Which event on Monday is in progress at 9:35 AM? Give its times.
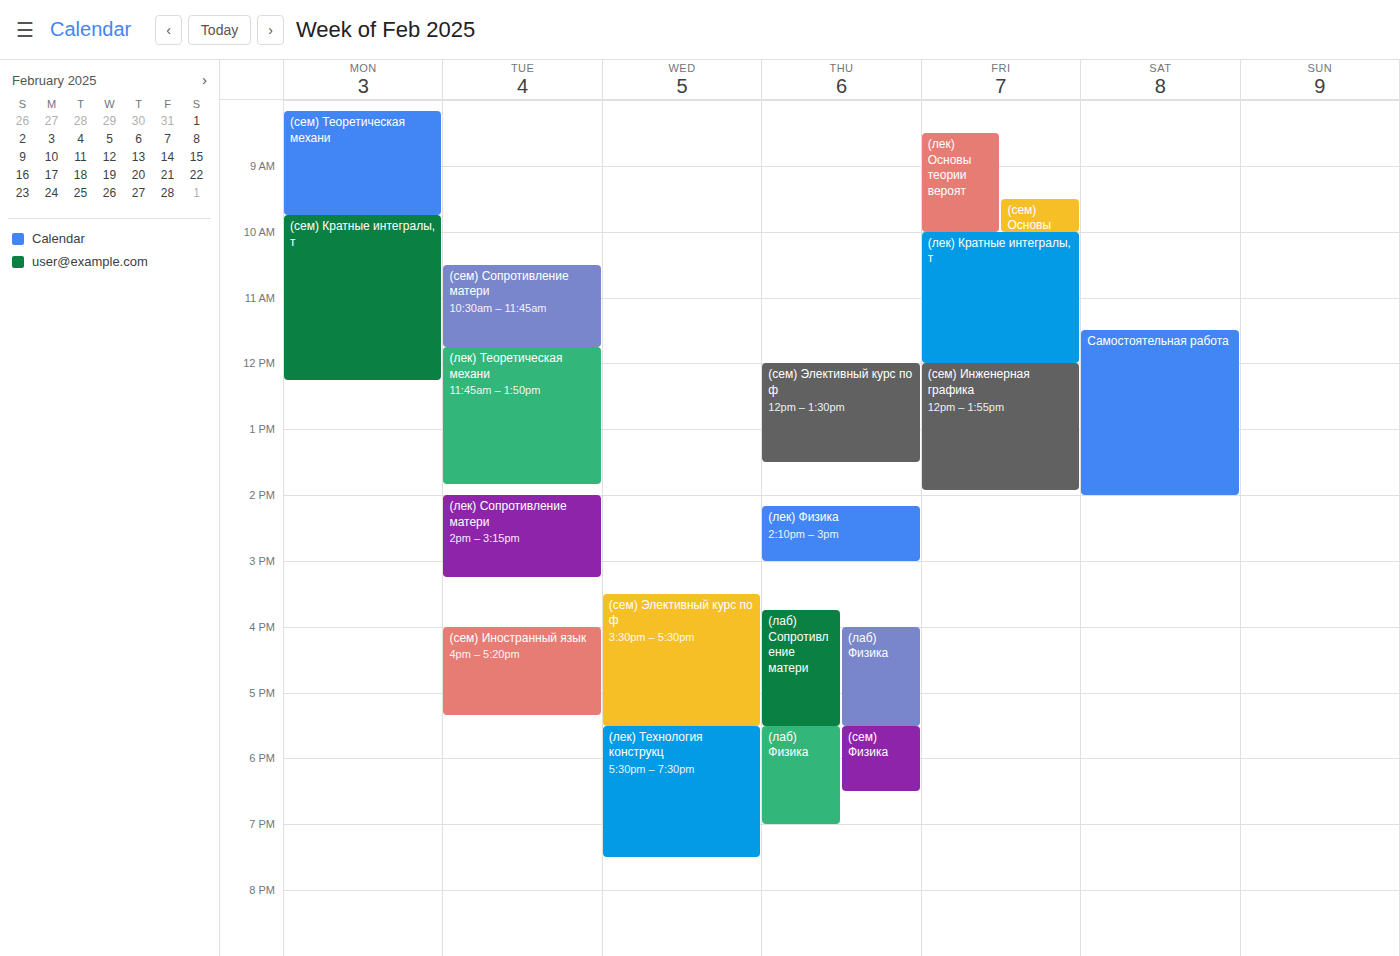
"(сем) Теоретическая механи", 8:10 AM to 9:45 AM